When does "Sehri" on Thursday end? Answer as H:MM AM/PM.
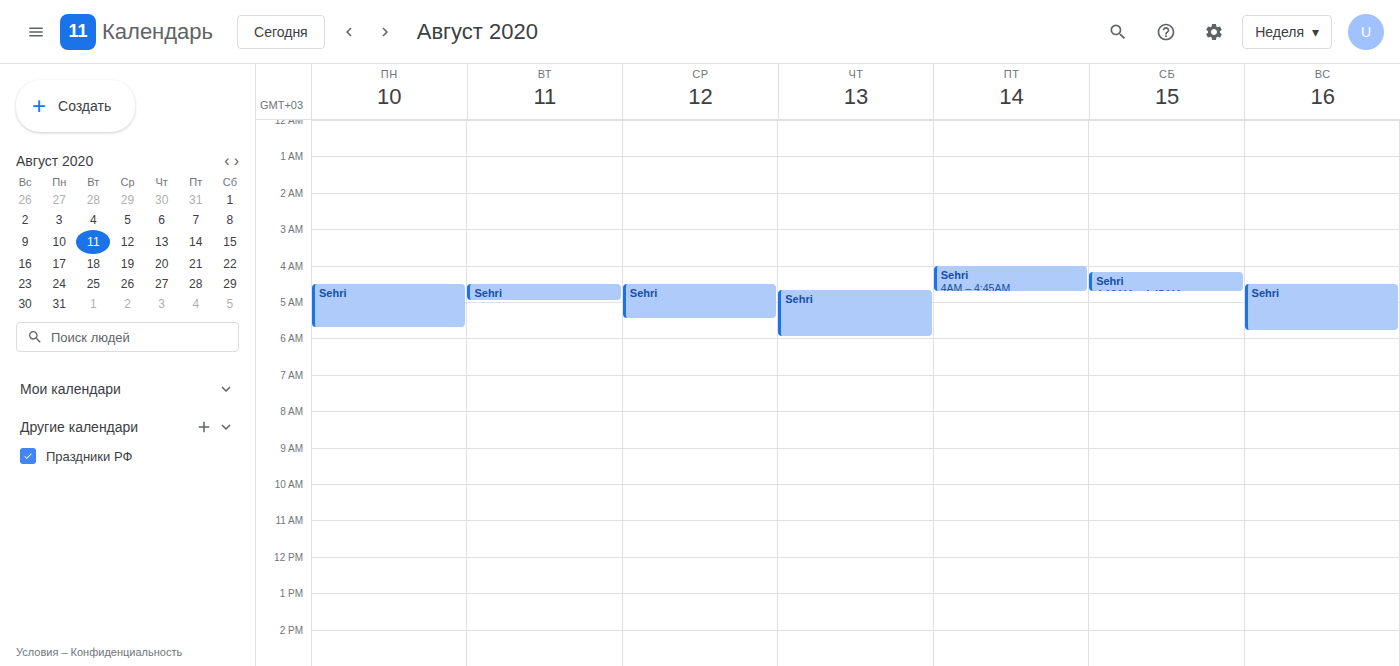
6:00 AM